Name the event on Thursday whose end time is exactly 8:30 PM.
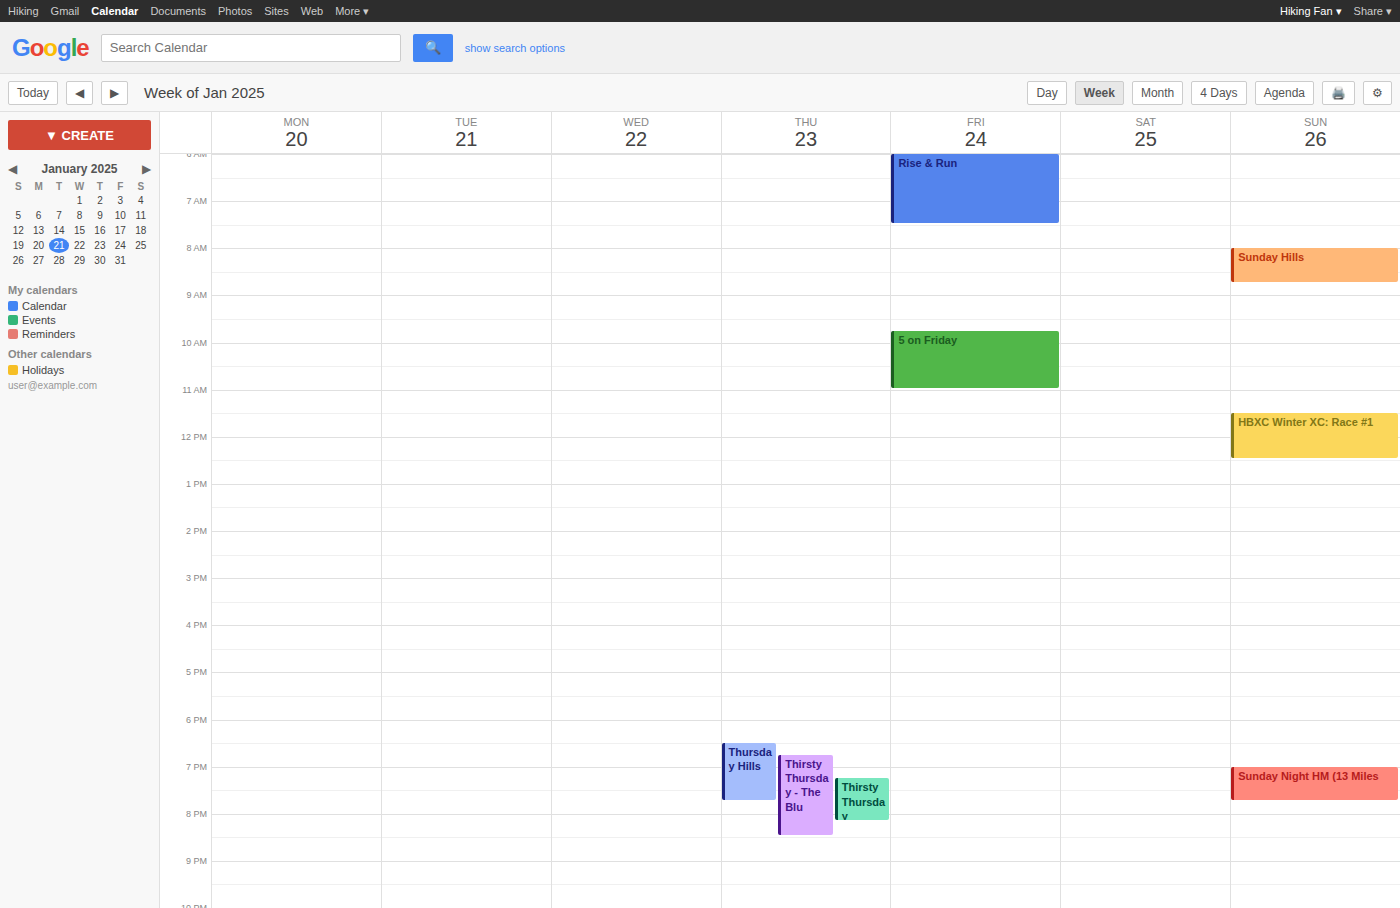
"Thirsty Thursday - The Blu"